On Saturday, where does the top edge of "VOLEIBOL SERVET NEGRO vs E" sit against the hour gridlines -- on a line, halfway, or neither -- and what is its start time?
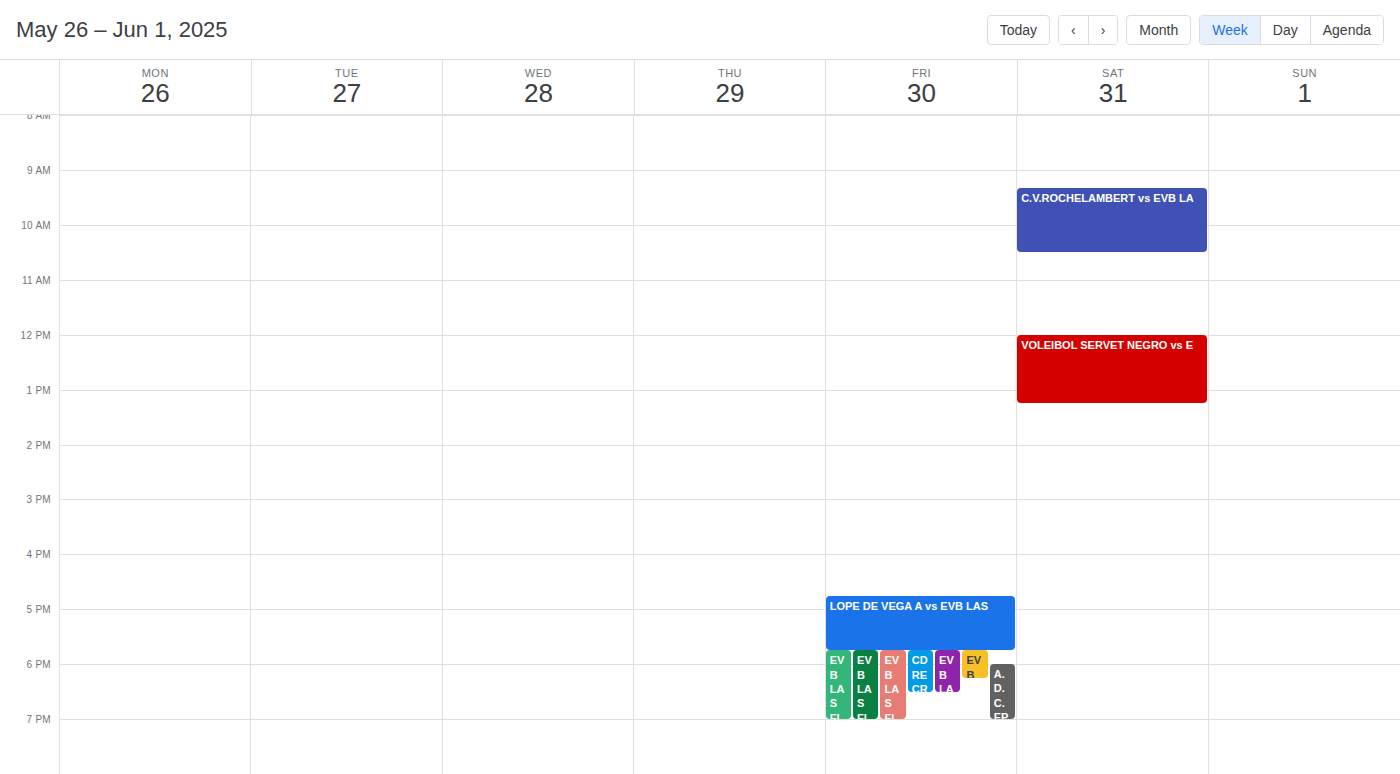
12:00 PM -- exactly on the 12 PM line.